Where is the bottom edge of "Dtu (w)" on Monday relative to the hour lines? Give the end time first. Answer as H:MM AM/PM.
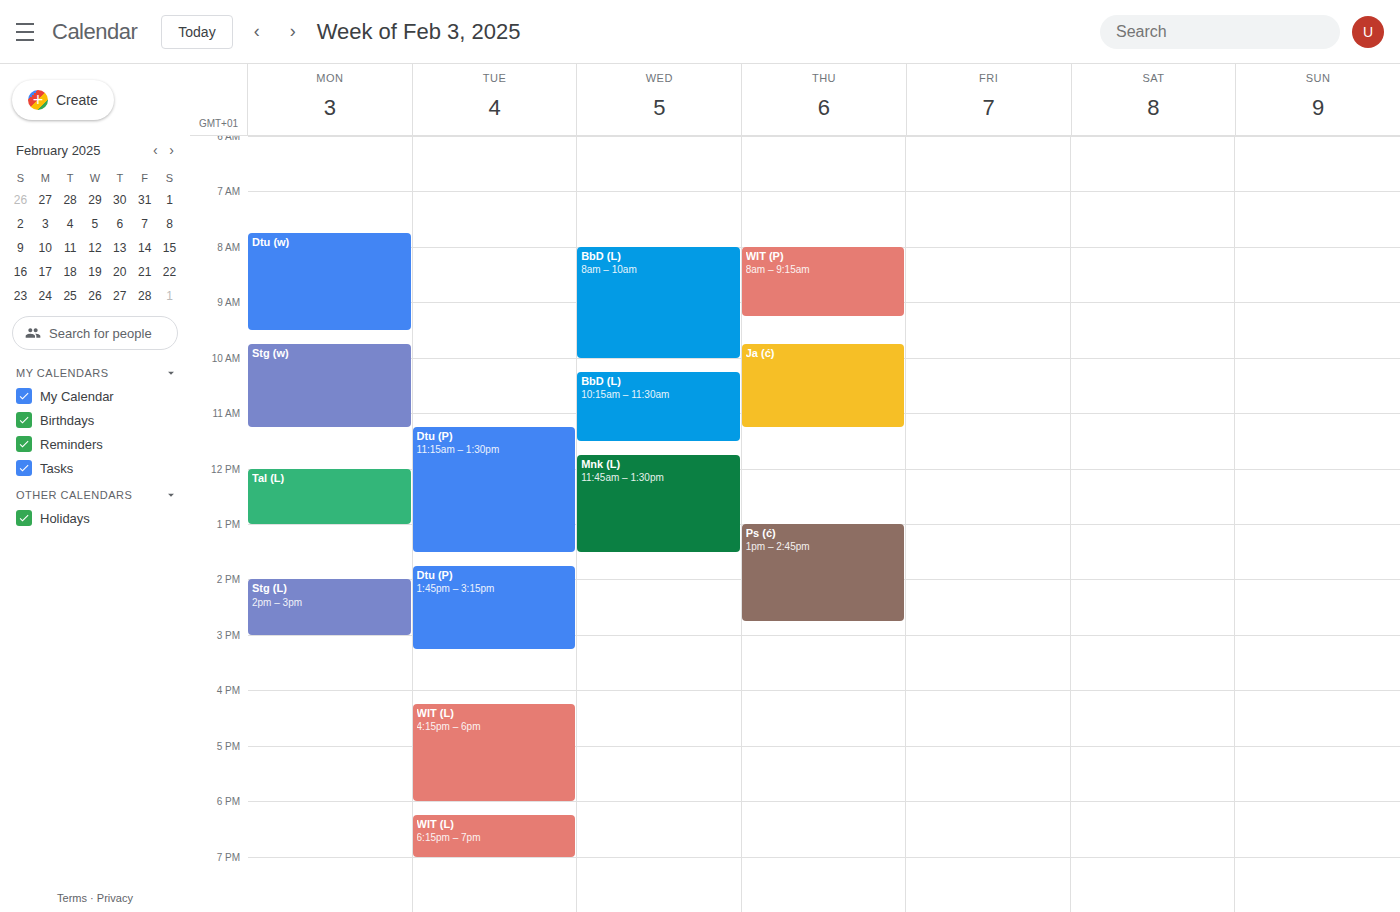
9:30 AM -- halfway between the 9 AM and 10 AM lines.